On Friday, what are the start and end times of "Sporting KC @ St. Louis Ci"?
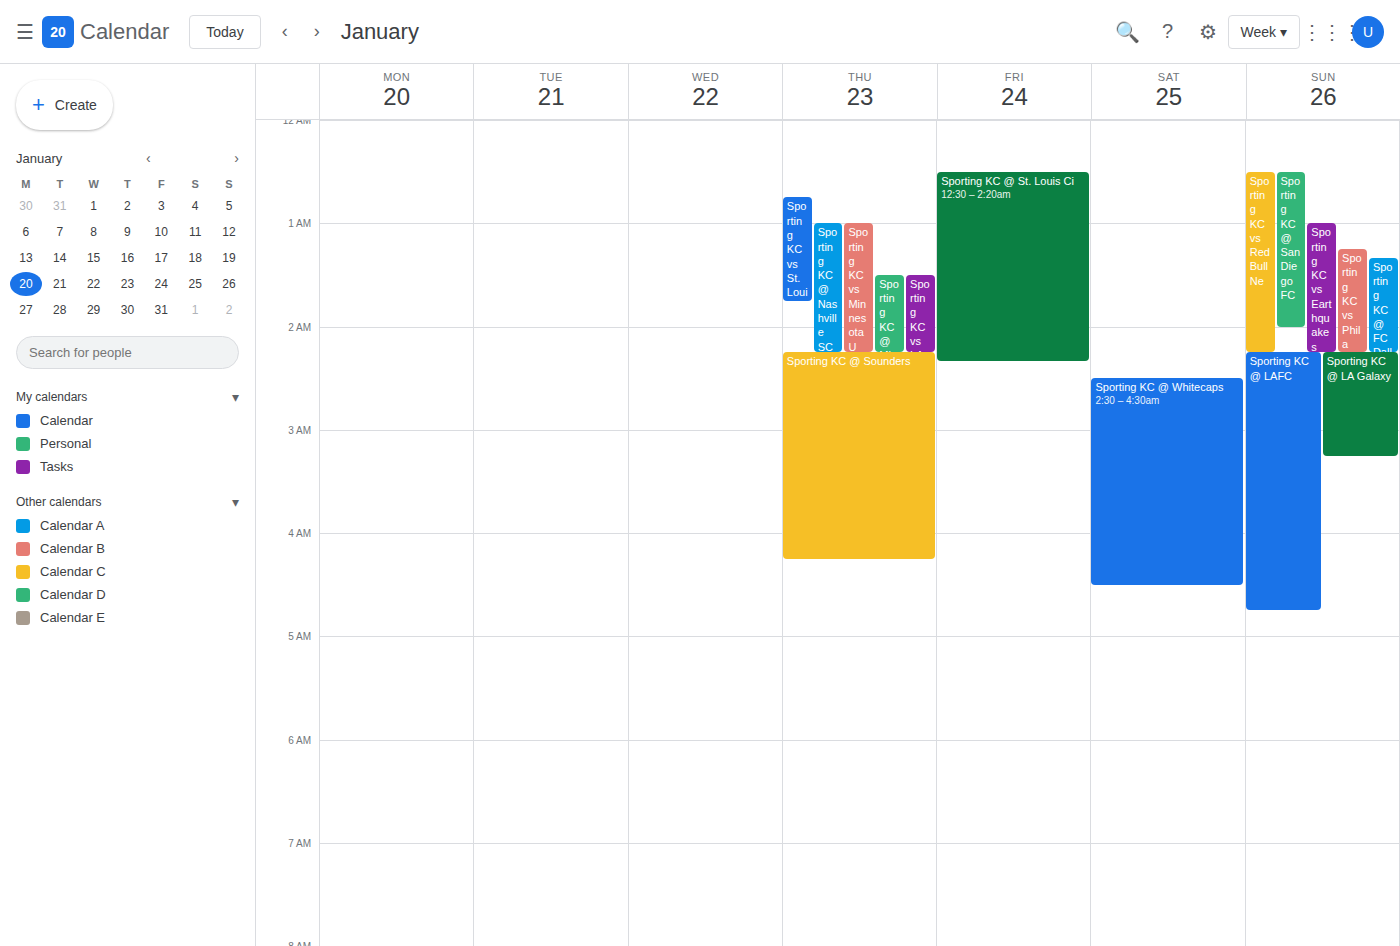
12:30 AM to 2:20 AM